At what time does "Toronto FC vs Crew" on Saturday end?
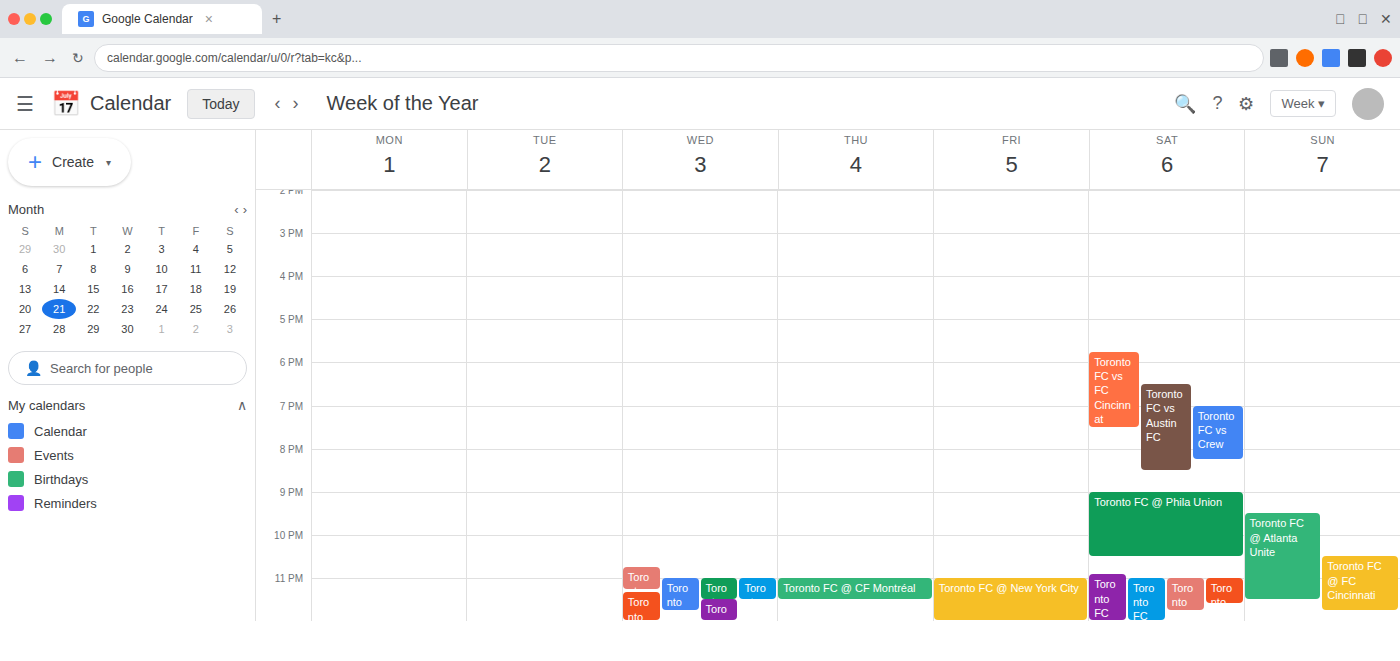
8:15 PM